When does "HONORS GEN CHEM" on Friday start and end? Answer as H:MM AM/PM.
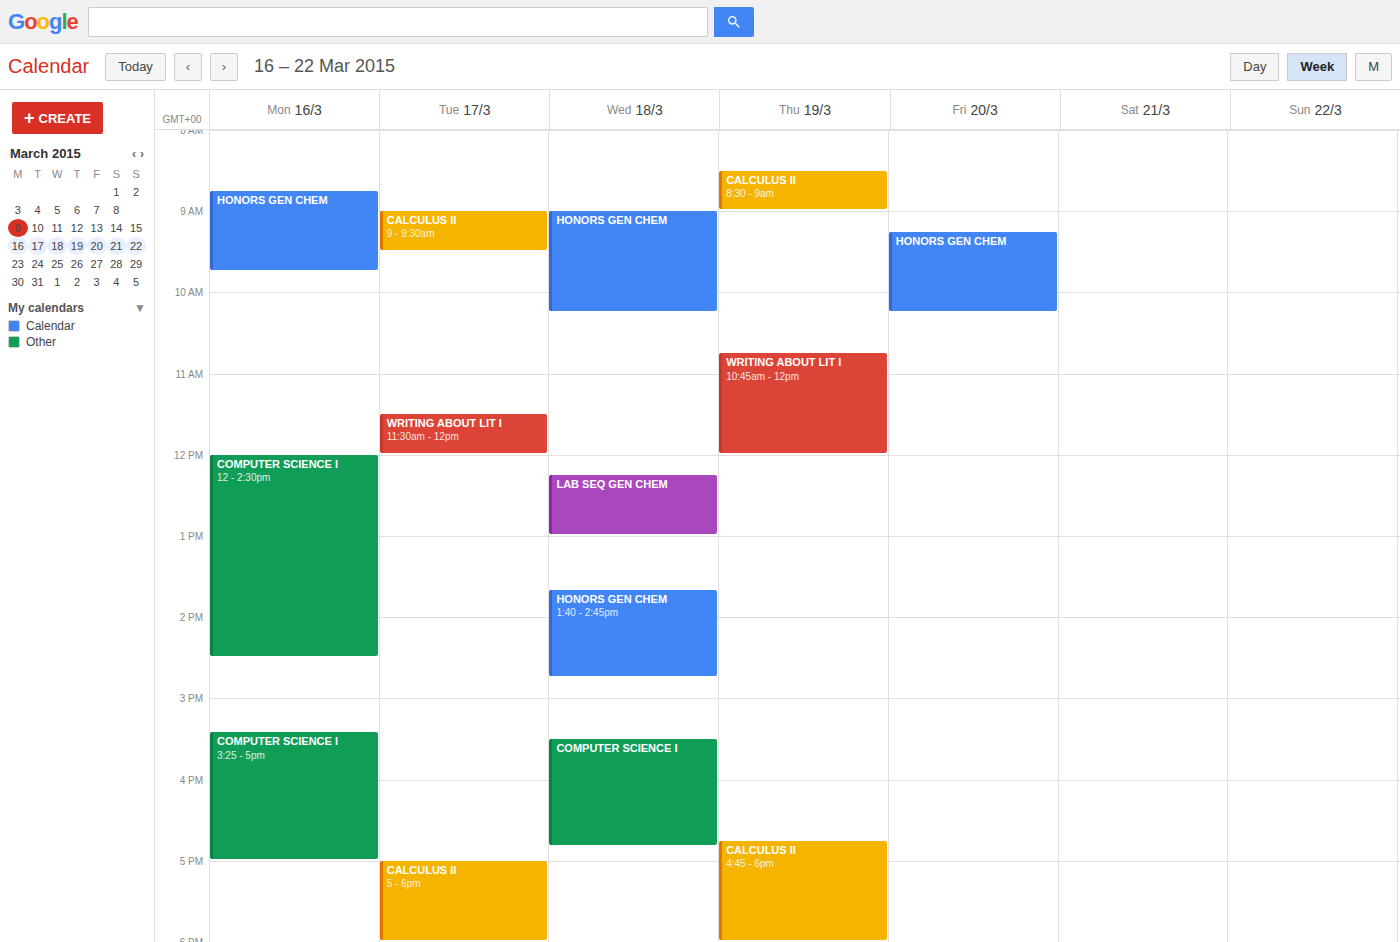
9:15 AM to 10:15 AM